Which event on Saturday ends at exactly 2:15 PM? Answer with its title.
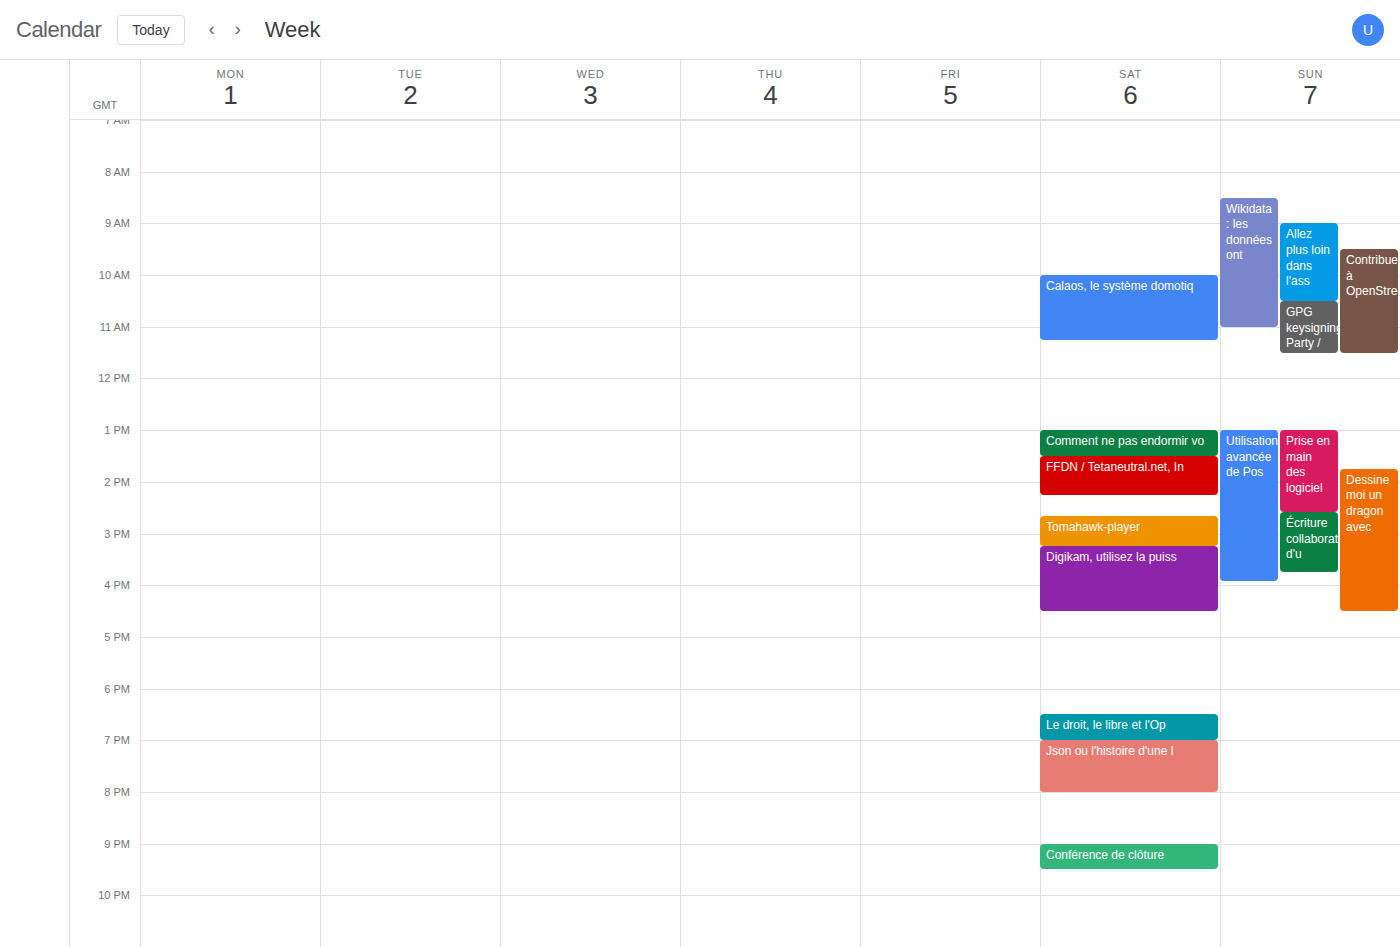
"FFDN / Tetaneutral.net, In"